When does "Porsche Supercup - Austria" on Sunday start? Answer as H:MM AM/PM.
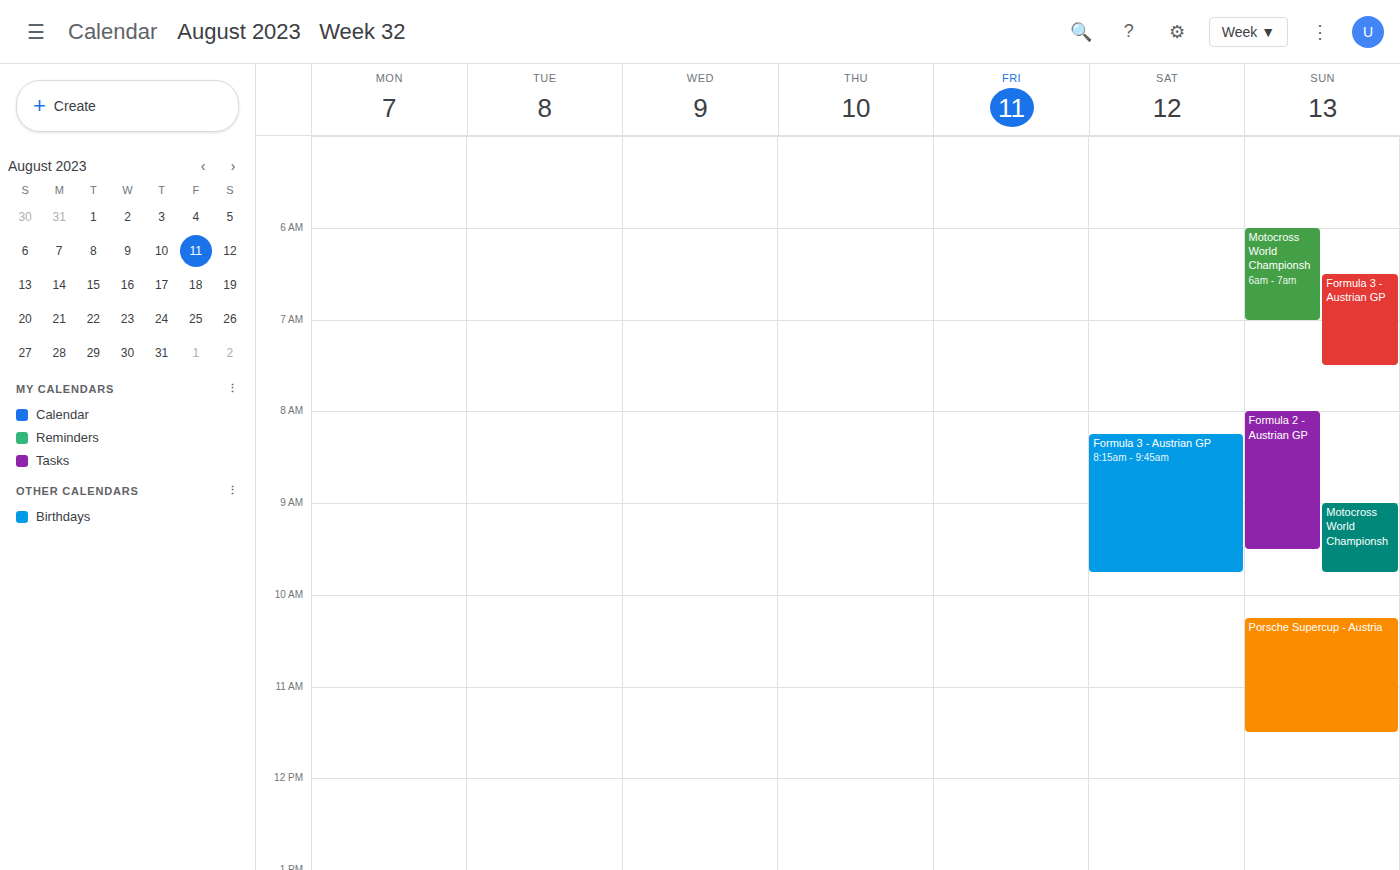
10:15 AM